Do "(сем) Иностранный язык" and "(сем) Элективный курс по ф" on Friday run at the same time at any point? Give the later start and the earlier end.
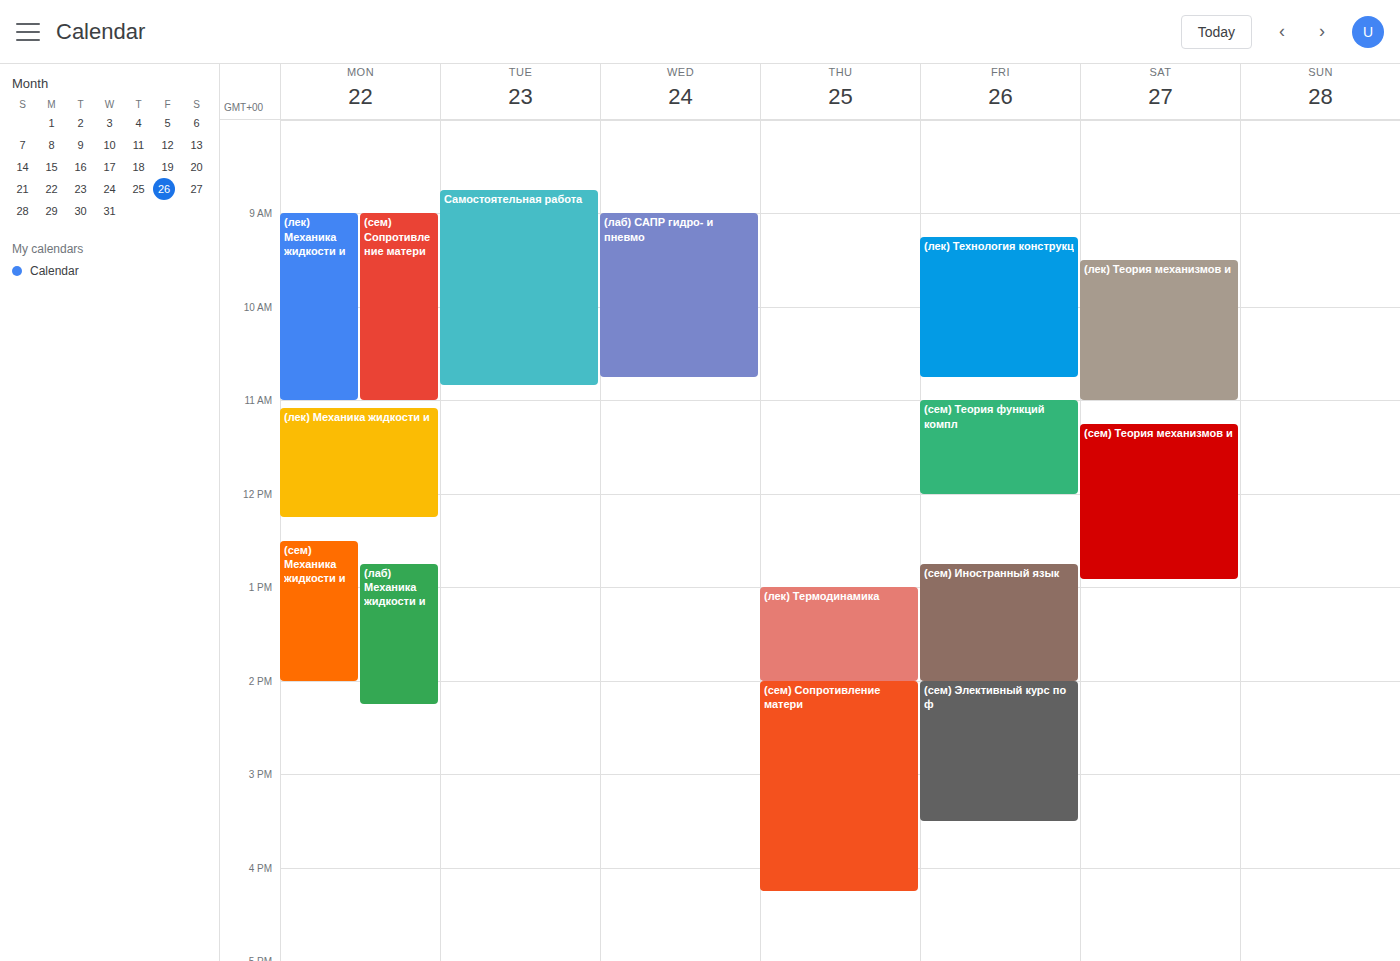
"(сем) Иностранный язык" ends at 2:00 PM, exactly when "(сем) Элективный курс по ф" starts -- they touch but do not overlap.